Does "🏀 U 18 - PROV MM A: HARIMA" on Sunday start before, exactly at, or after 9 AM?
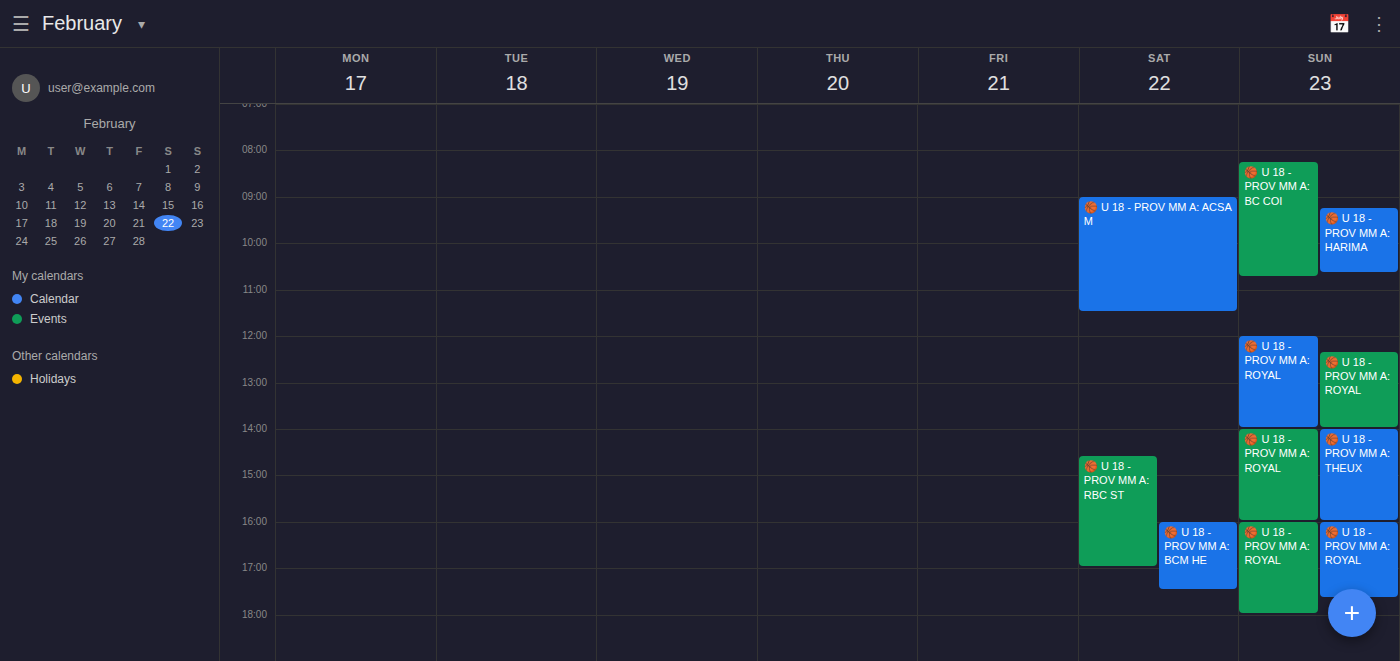
9:15 AM -- after 9 AM, 15 minutes below the 9 AM line.